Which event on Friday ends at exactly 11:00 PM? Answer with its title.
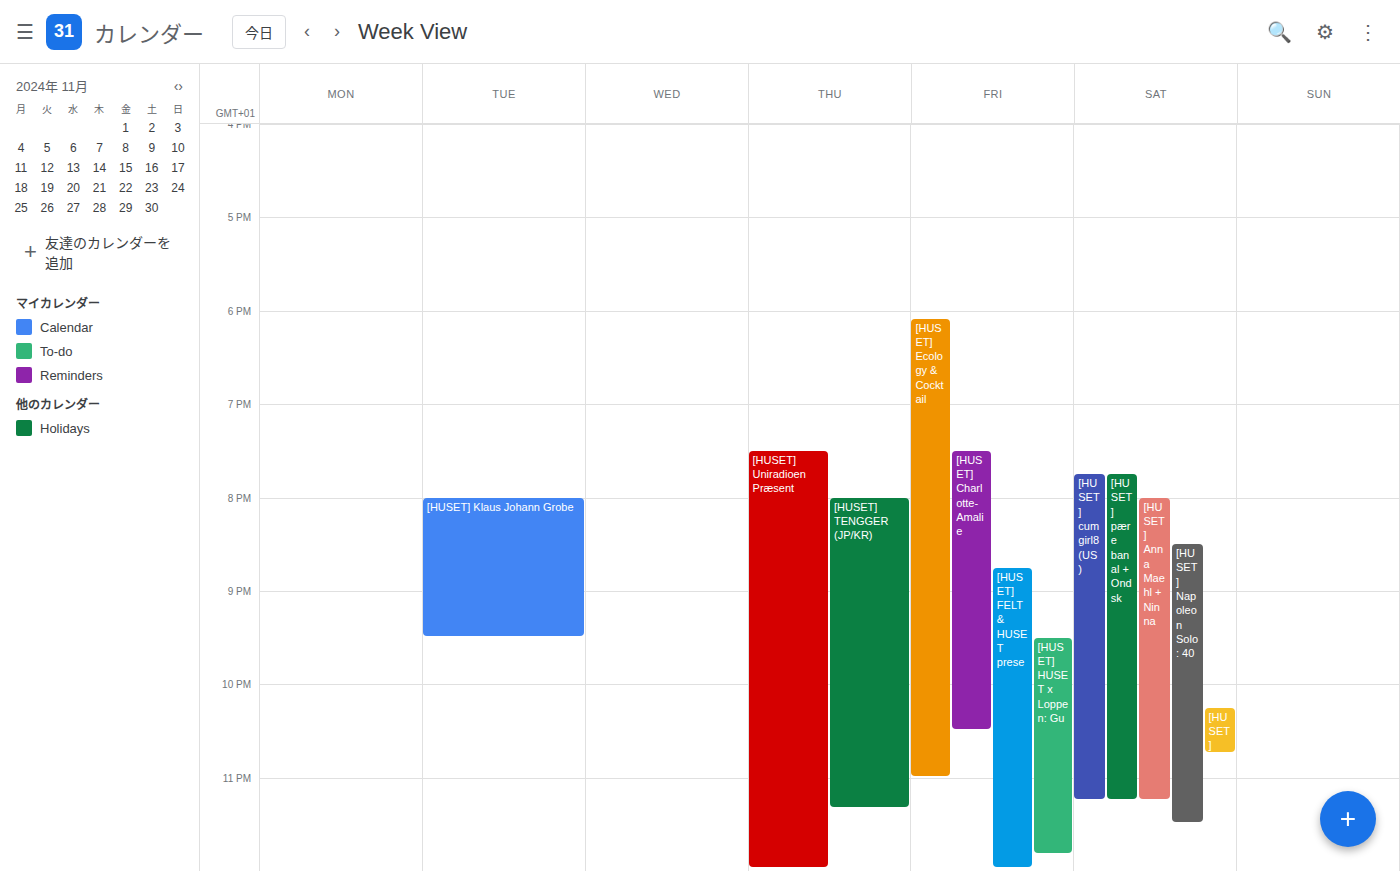
"[HUSET] Ecology & Cocktail"